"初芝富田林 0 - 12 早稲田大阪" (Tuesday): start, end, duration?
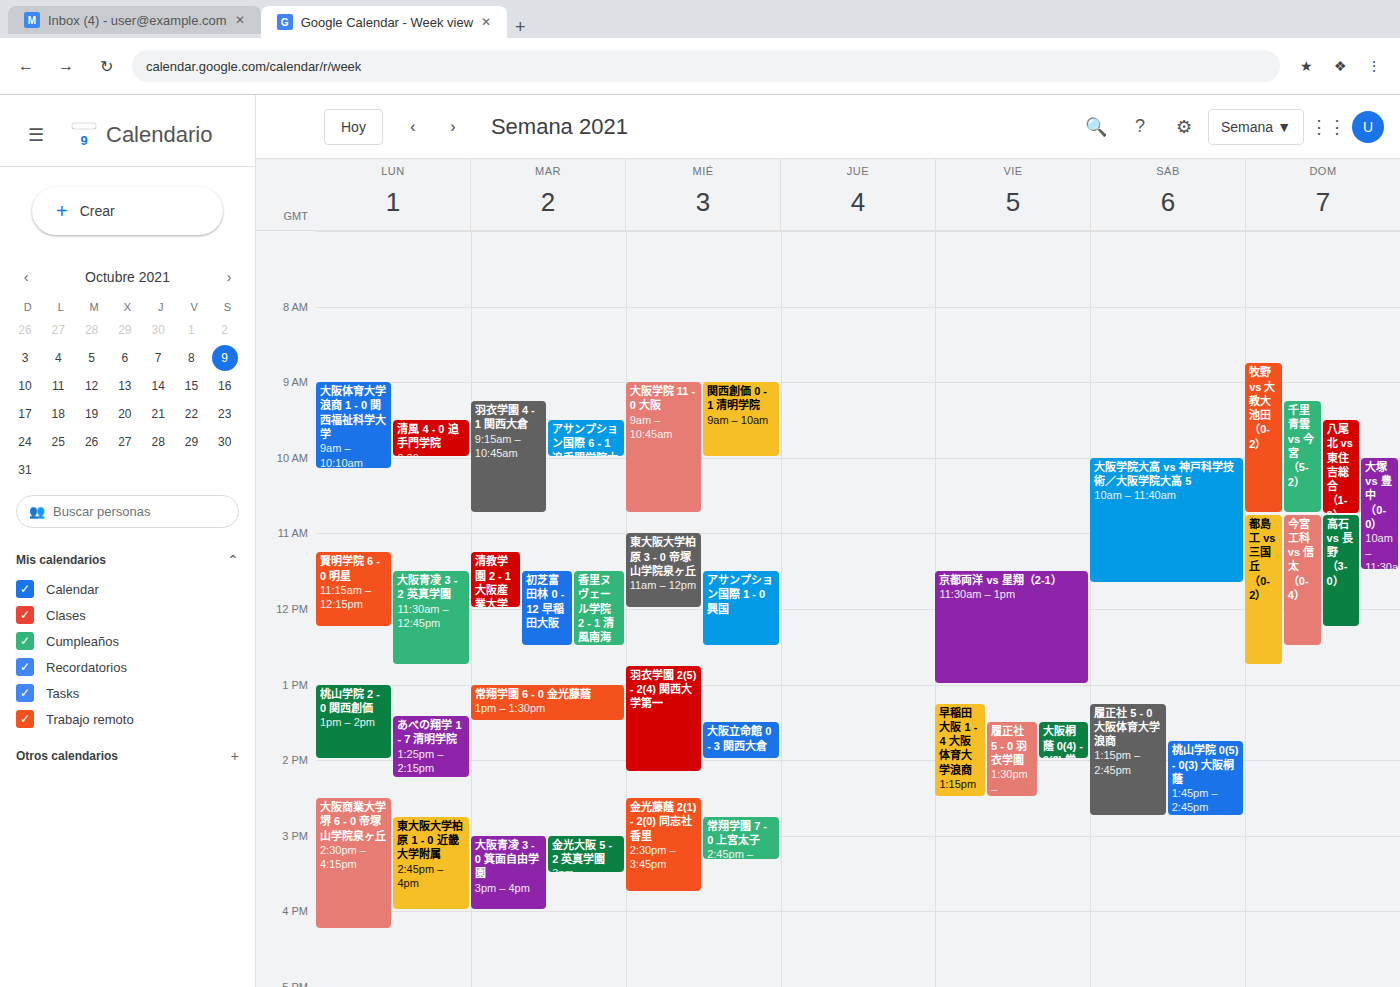
11:30 to 12:30, 1 hour